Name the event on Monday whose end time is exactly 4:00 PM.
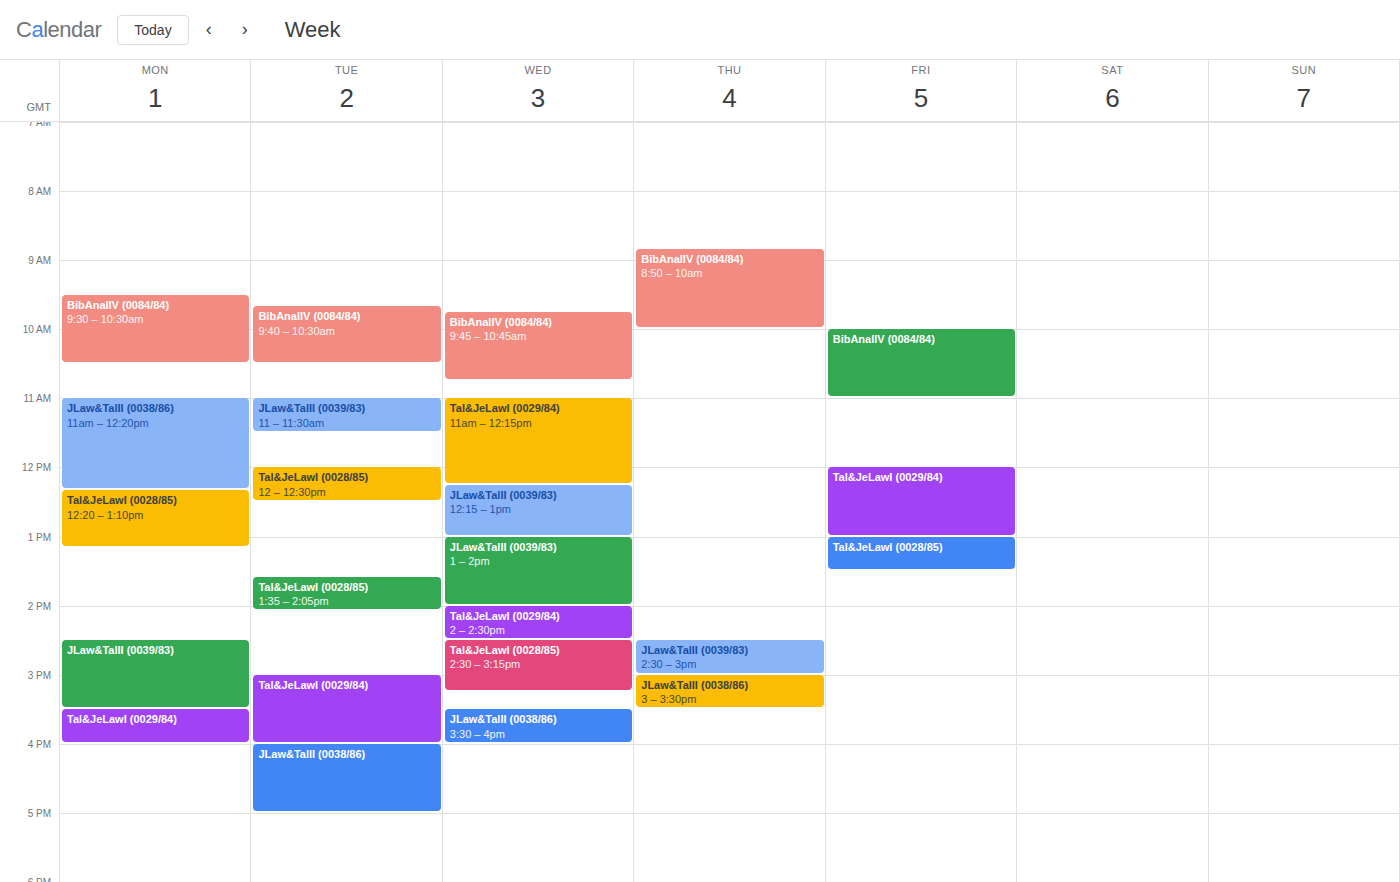
"Tal&JeLawI (0029/84)"